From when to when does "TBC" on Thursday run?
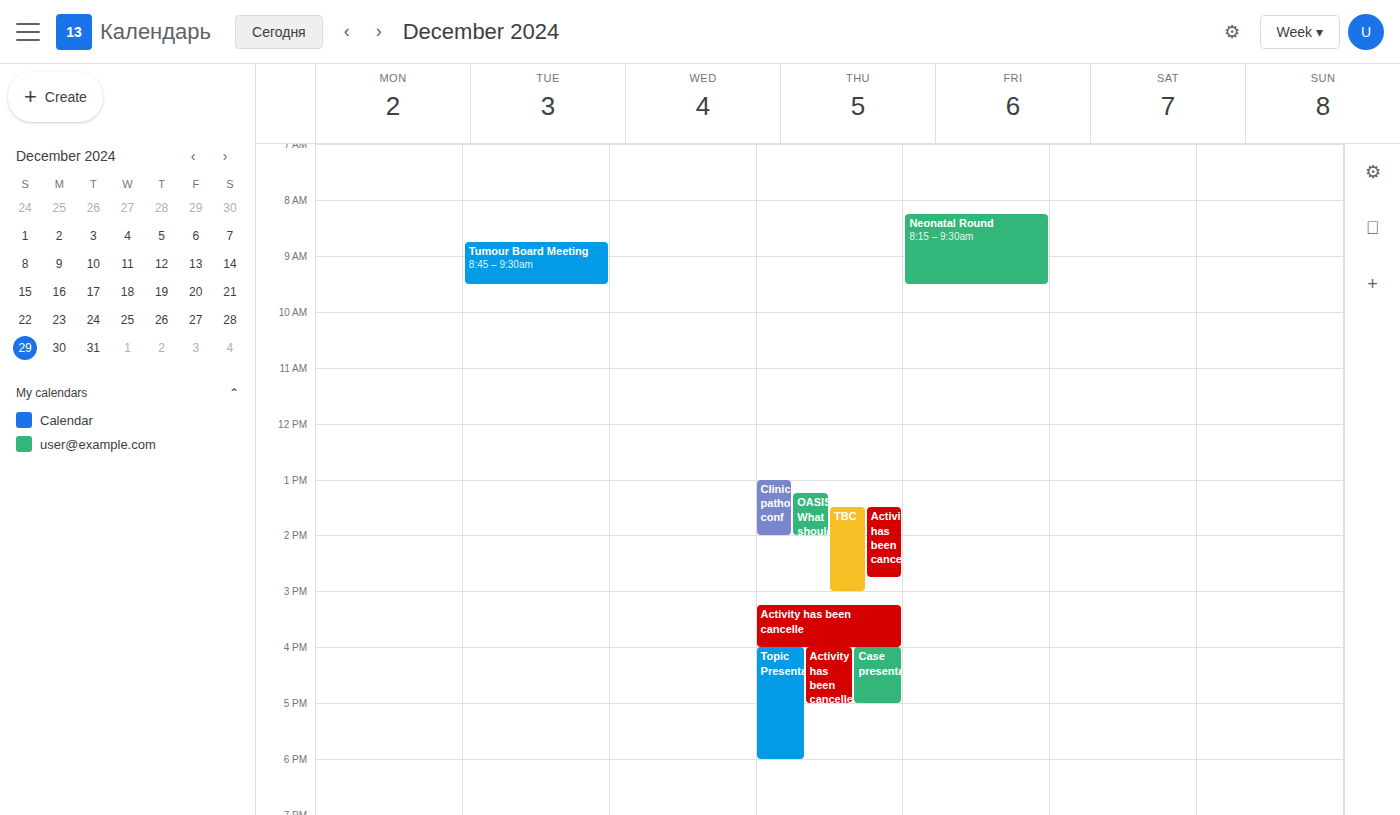
1:30 PM to 3:00 PM